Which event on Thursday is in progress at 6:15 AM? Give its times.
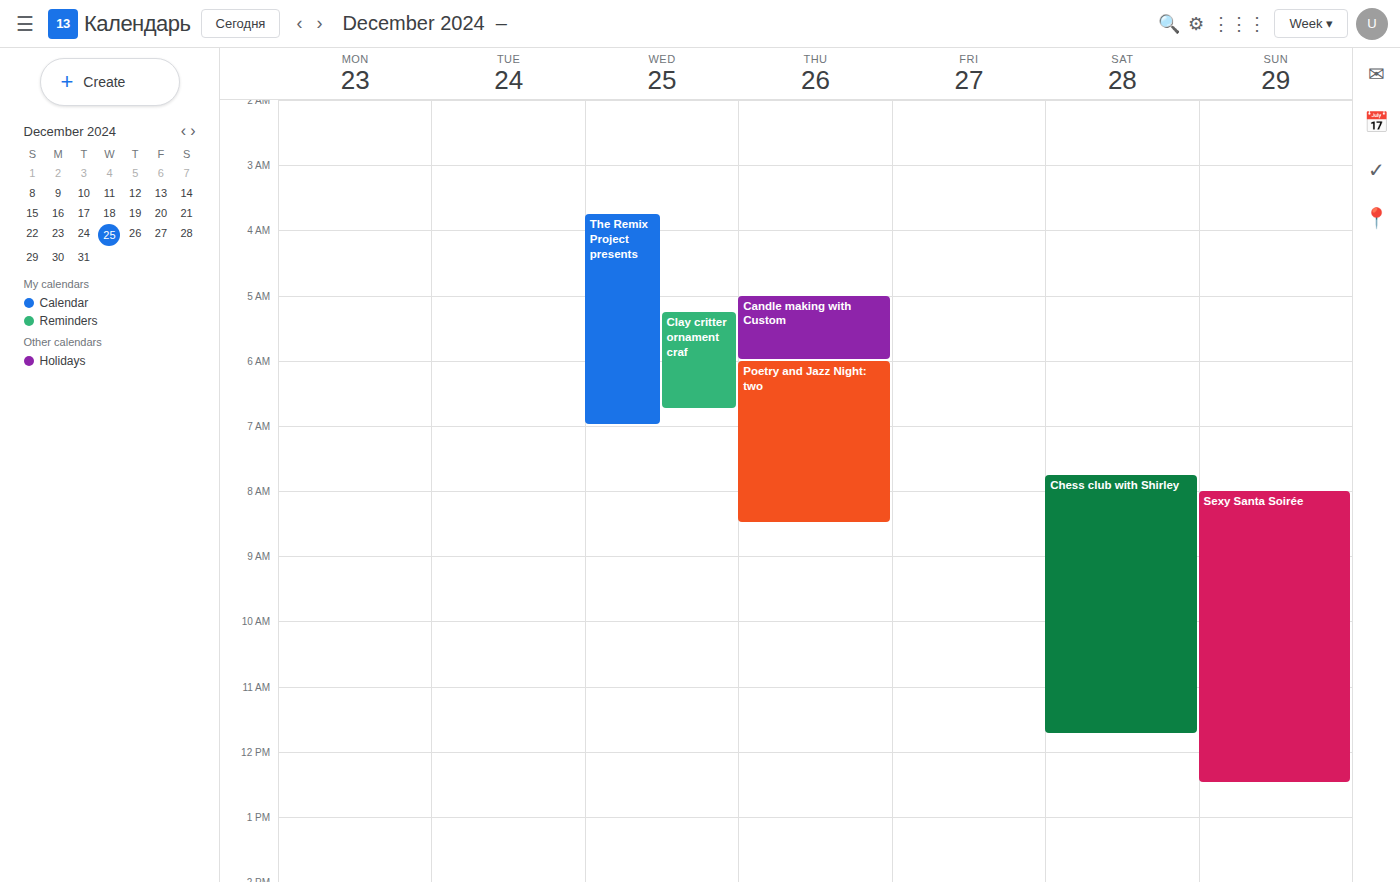
"Poetry and Jazz Night: two", 6:00 AM to 8:30 AM